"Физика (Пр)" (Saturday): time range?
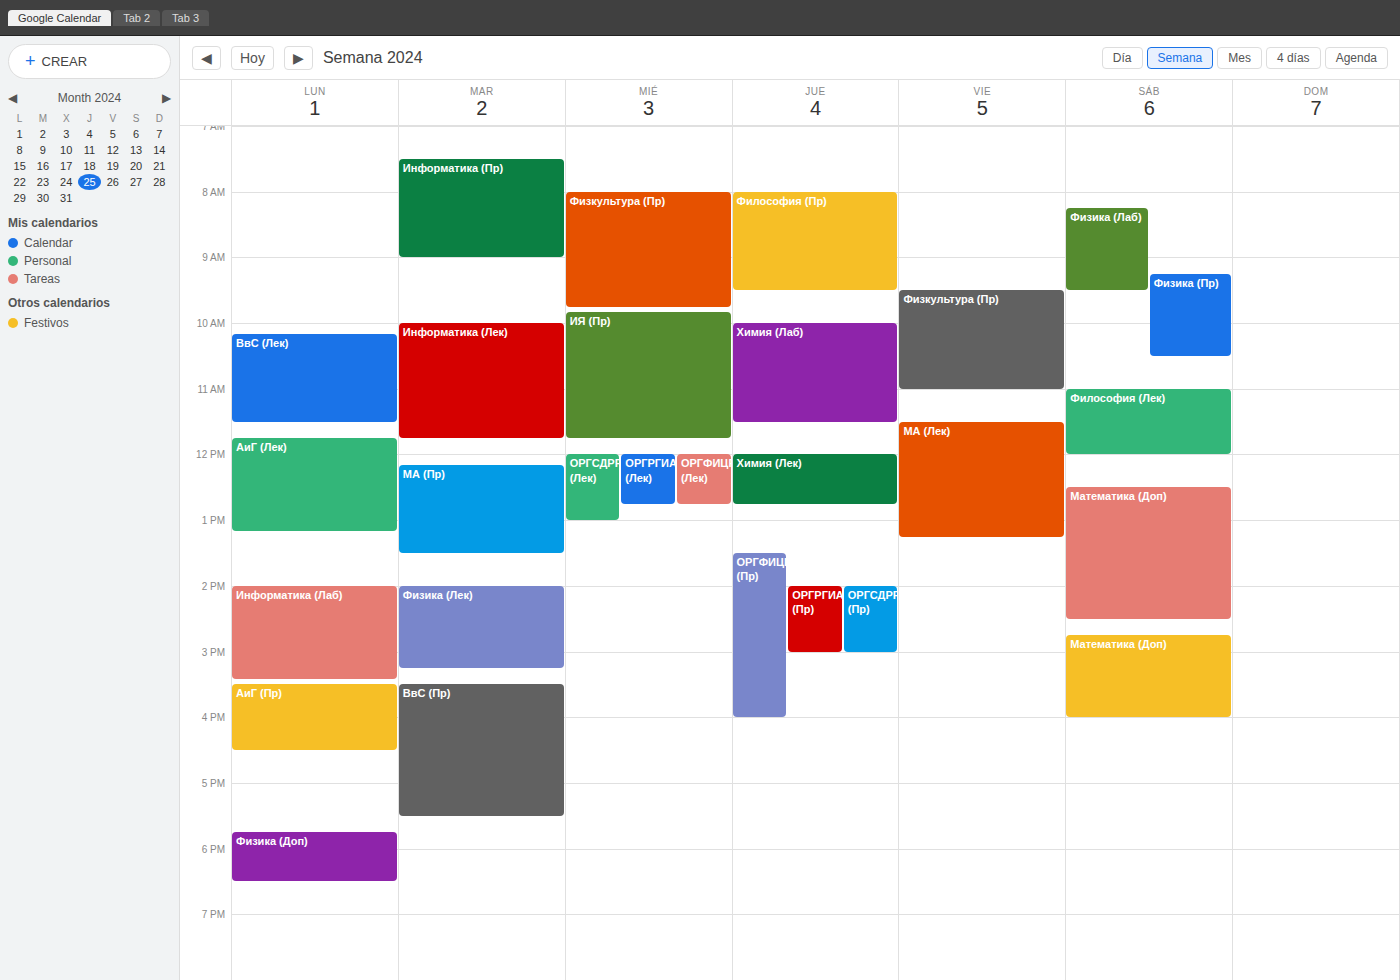
9:15 AM to 10:30 AM